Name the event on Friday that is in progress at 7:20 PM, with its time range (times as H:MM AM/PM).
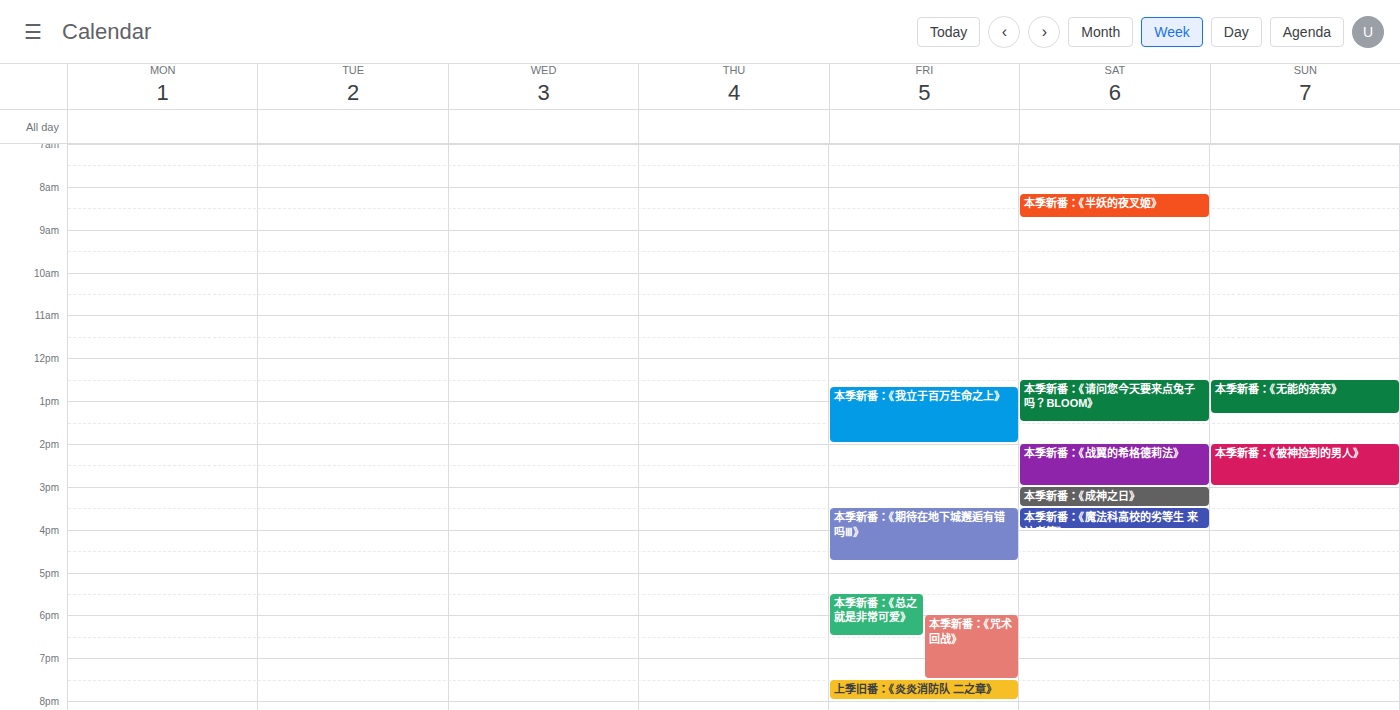
"本季新番：《咒术回战》", 6:00 PM to 7:30 PM